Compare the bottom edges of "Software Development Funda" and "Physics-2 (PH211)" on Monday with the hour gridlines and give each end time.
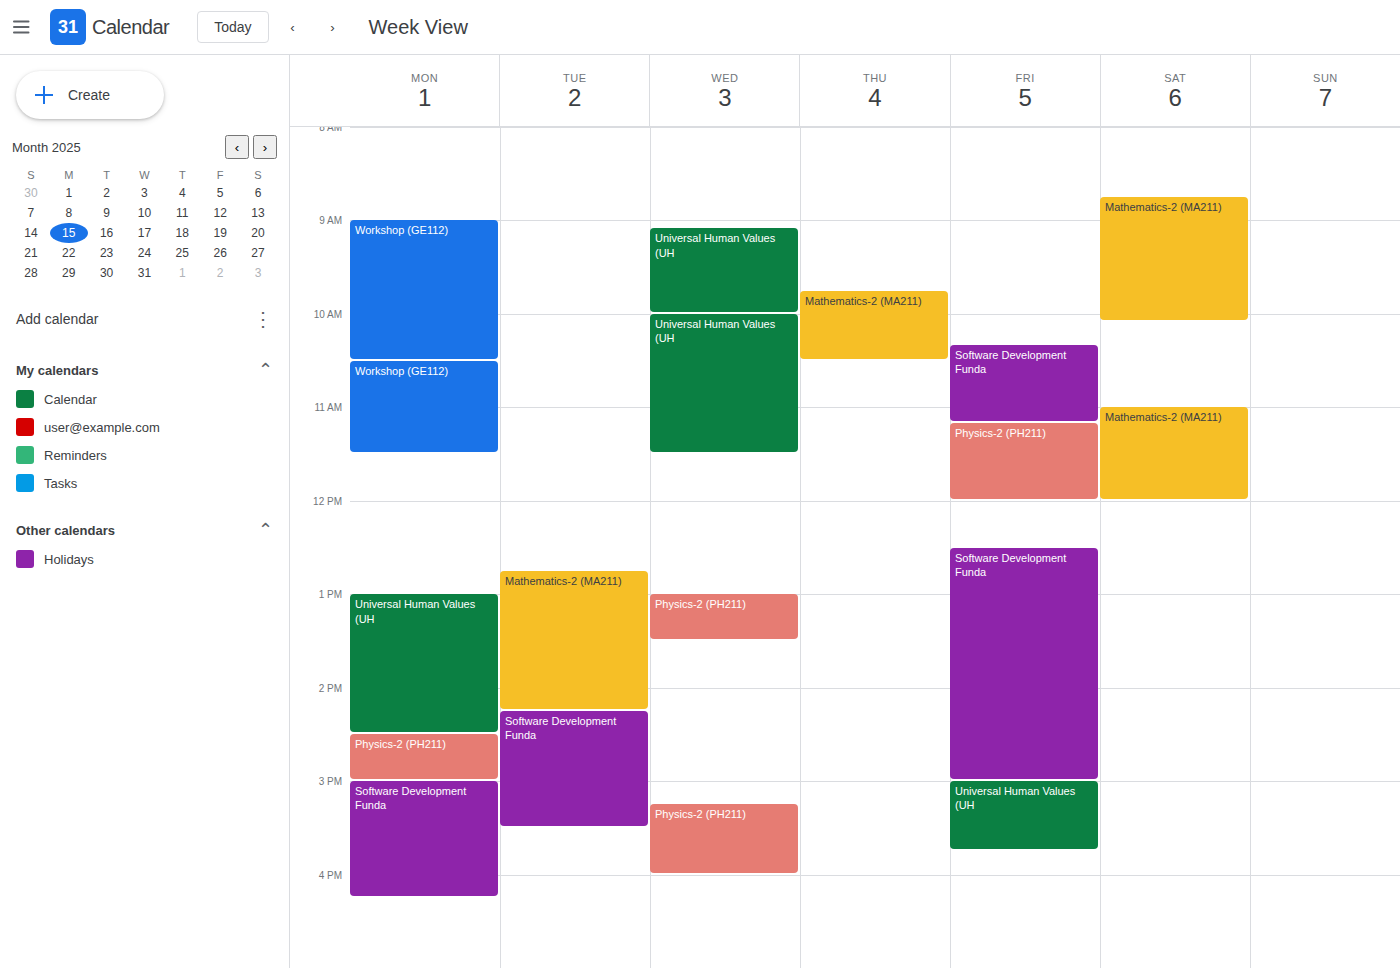
"Software Development Funda": 4:15 PM, neither: a quarter of the way from the 4 PM line to the 5 PM line. "Physics-2 (PH211)": 3:00 PM, exactly on the 3 PM line.